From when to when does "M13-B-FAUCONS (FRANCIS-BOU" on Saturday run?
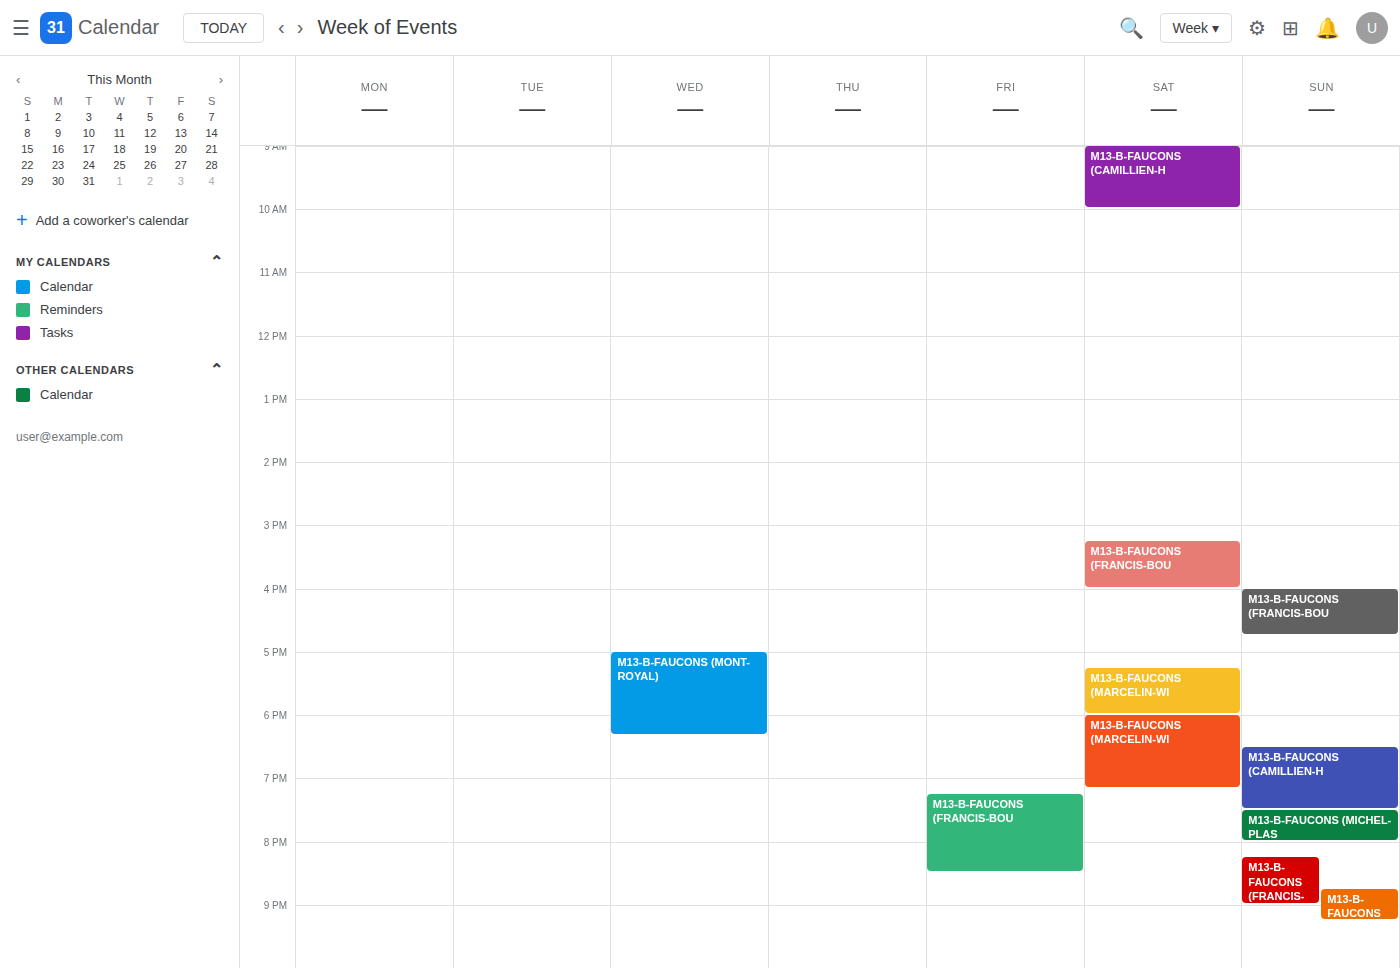
3:15 PM to 4:00 PM